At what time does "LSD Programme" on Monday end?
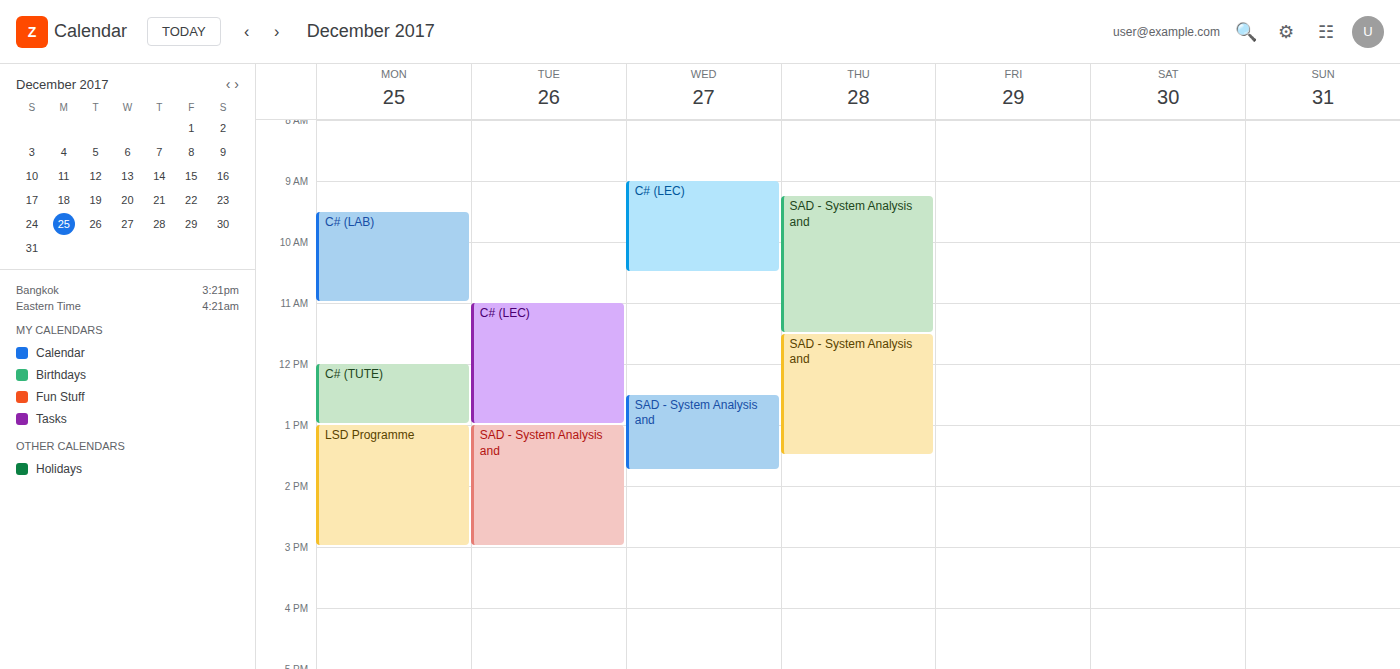
15:00